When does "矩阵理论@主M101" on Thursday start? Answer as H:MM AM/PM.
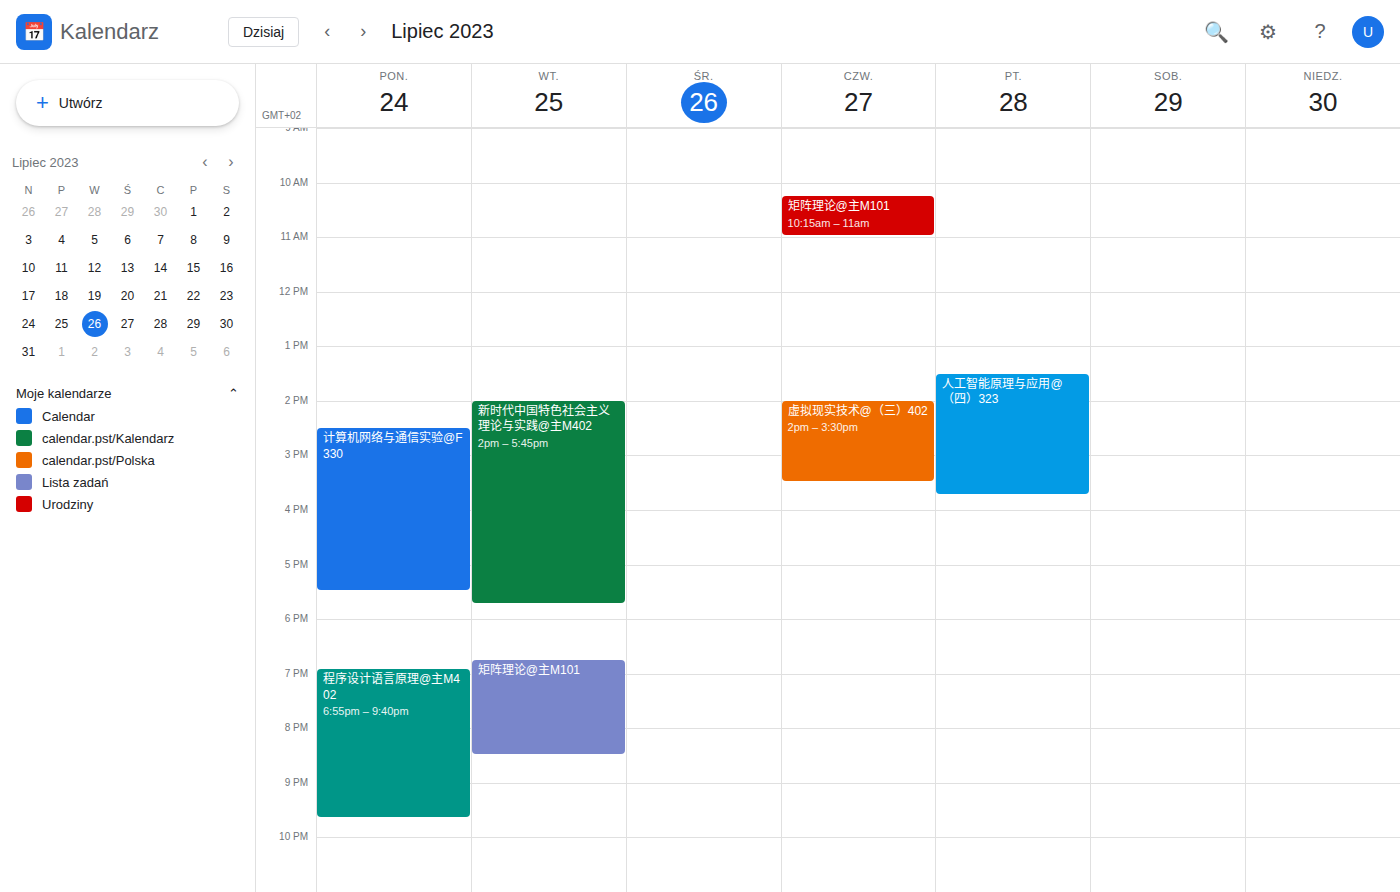
10:15 AM